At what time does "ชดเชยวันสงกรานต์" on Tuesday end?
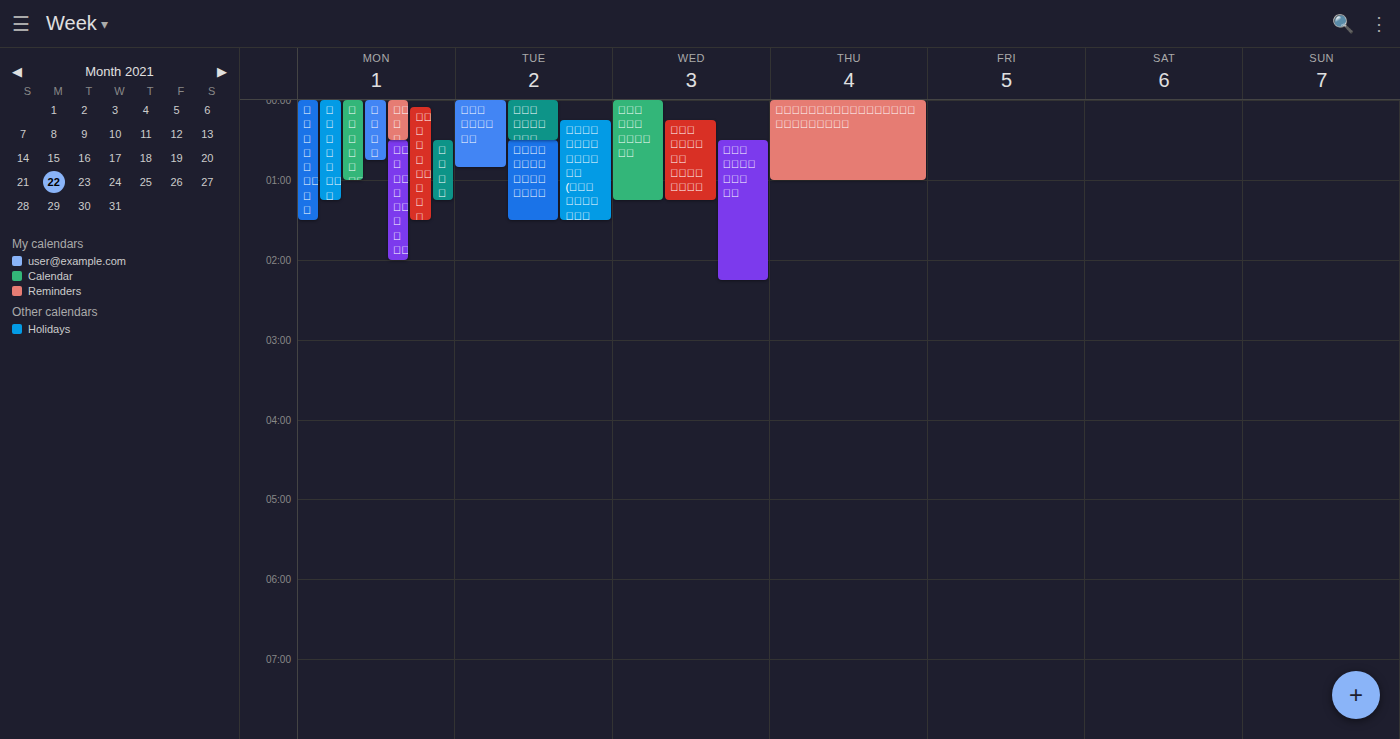
1:30 AM